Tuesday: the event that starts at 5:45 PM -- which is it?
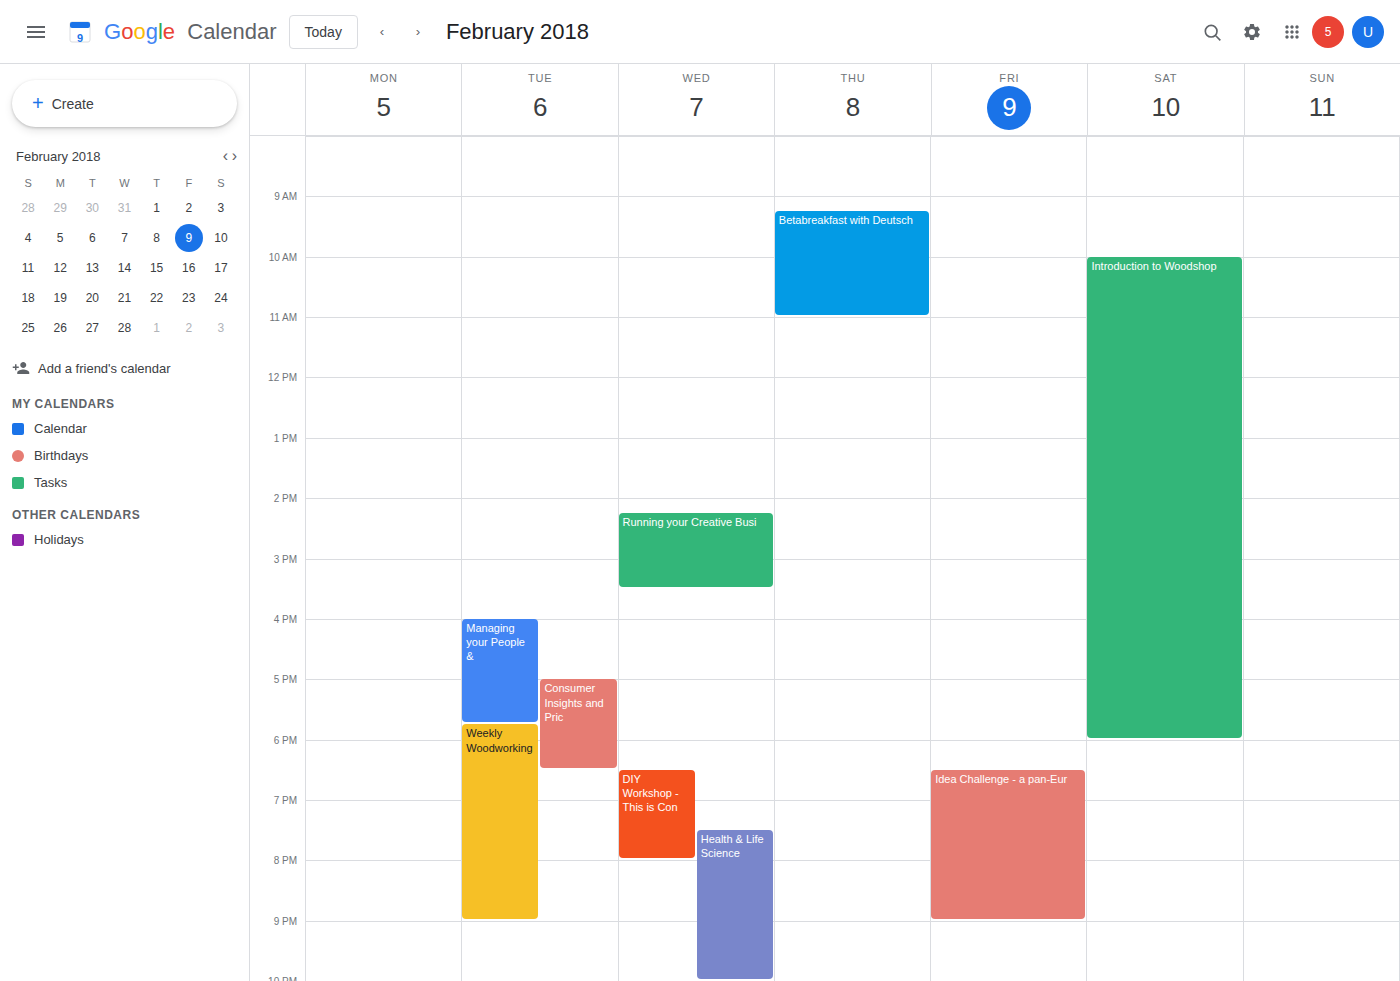
"Weekly Woodworking"